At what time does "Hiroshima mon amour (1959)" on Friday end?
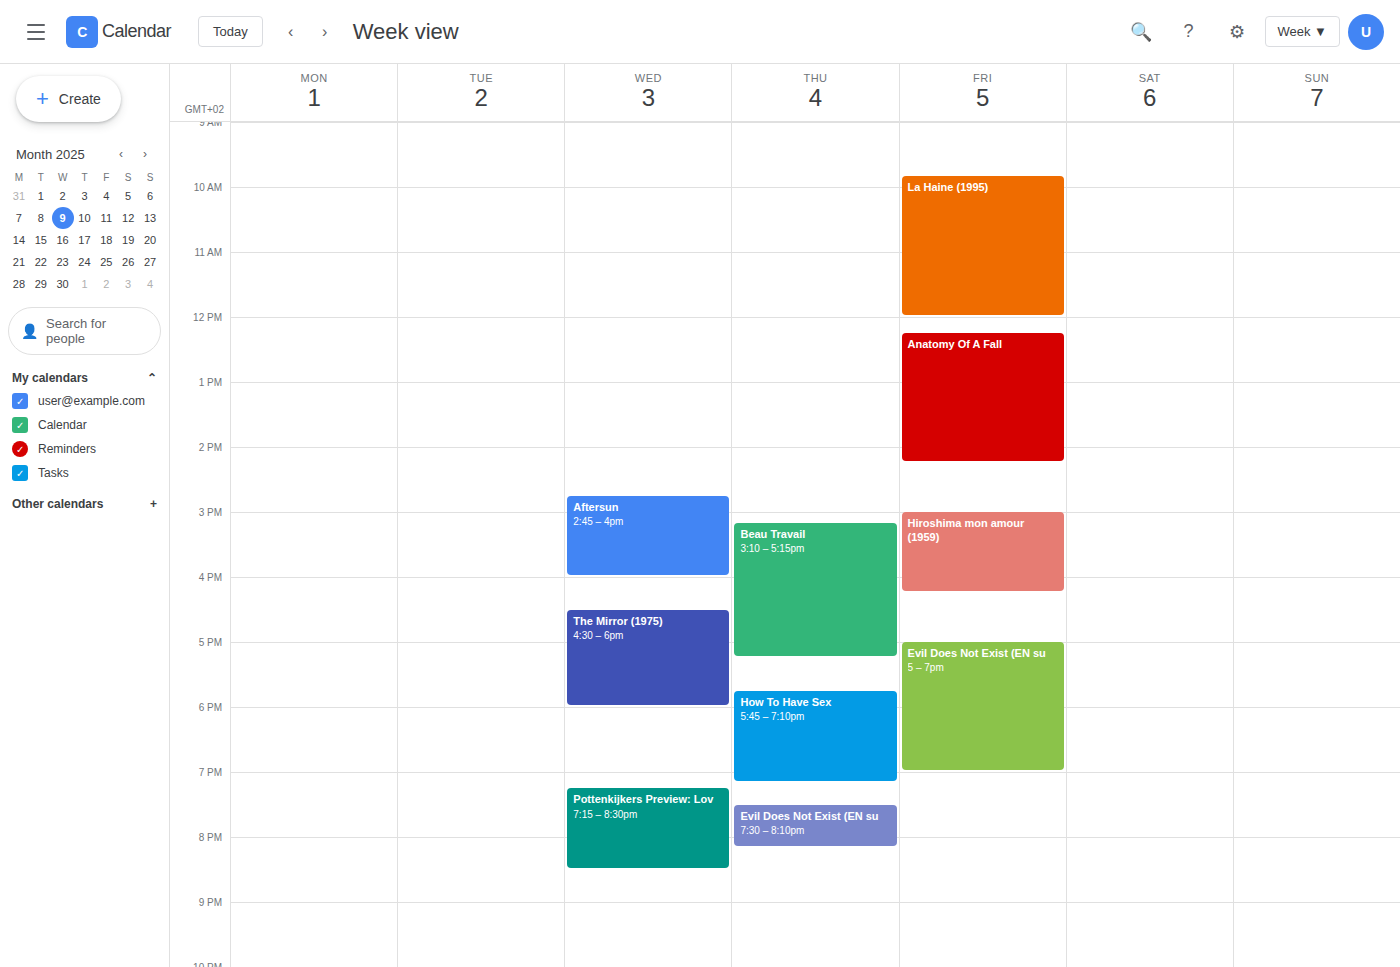
4:15 PM